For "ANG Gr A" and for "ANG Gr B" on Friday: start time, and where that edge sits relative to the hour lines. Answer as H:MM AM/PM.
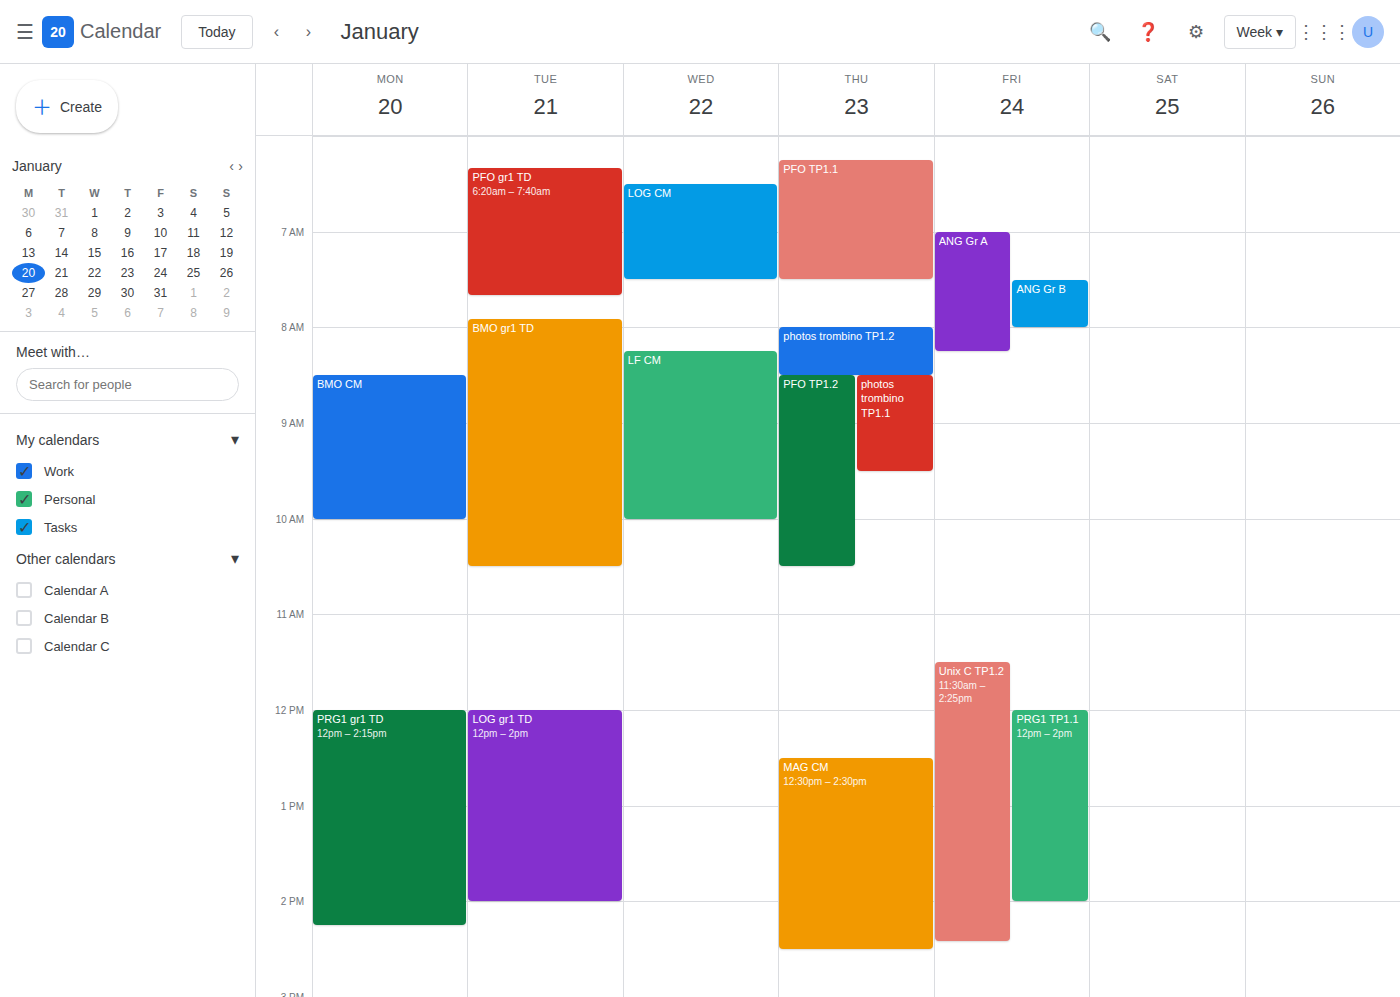
"ANG Gr A": 7:00 AM, exactly on the 7 AM line. "ANG Gr B": 7:30 AM, halfway between the 7 AM and 8 AM lines.